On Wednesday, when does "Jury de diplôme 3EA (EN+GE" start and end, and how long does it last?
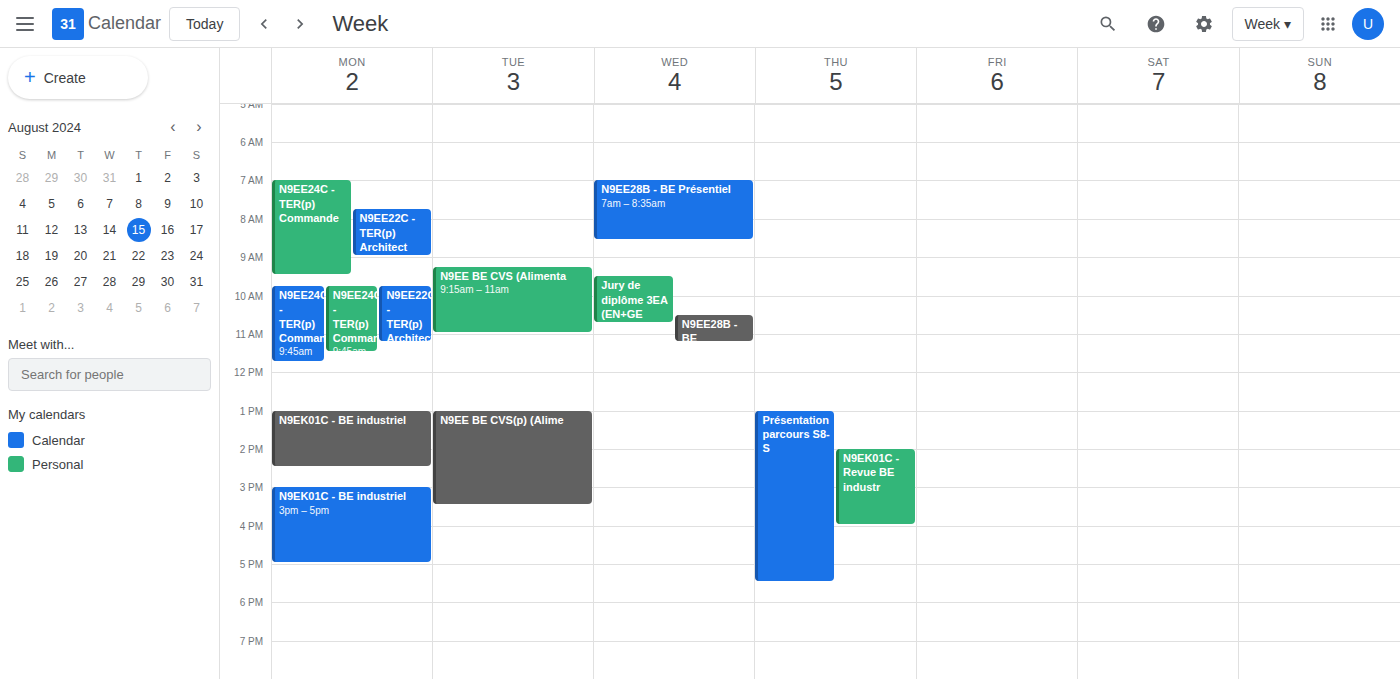
9:30 AM to 10:45 AM, 1 hour 15 minutes